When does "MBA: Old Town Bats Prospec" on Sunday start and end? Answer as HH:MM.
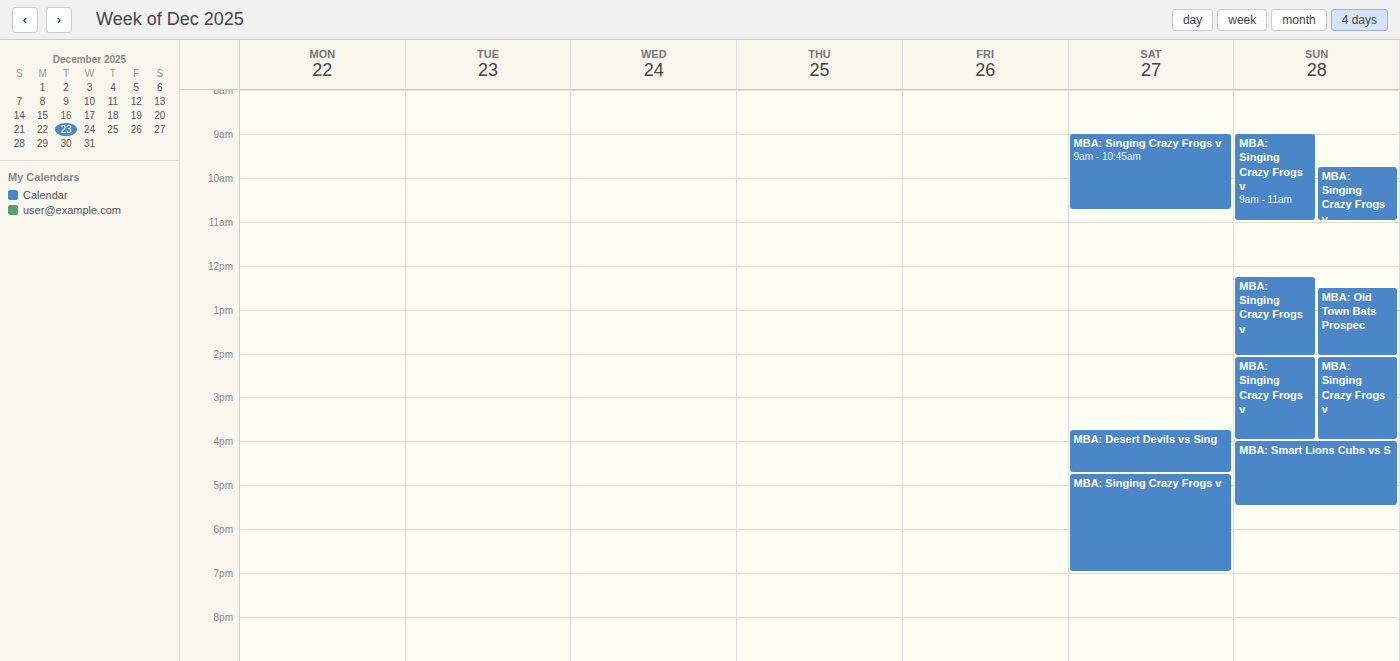
12:30 to 14:05